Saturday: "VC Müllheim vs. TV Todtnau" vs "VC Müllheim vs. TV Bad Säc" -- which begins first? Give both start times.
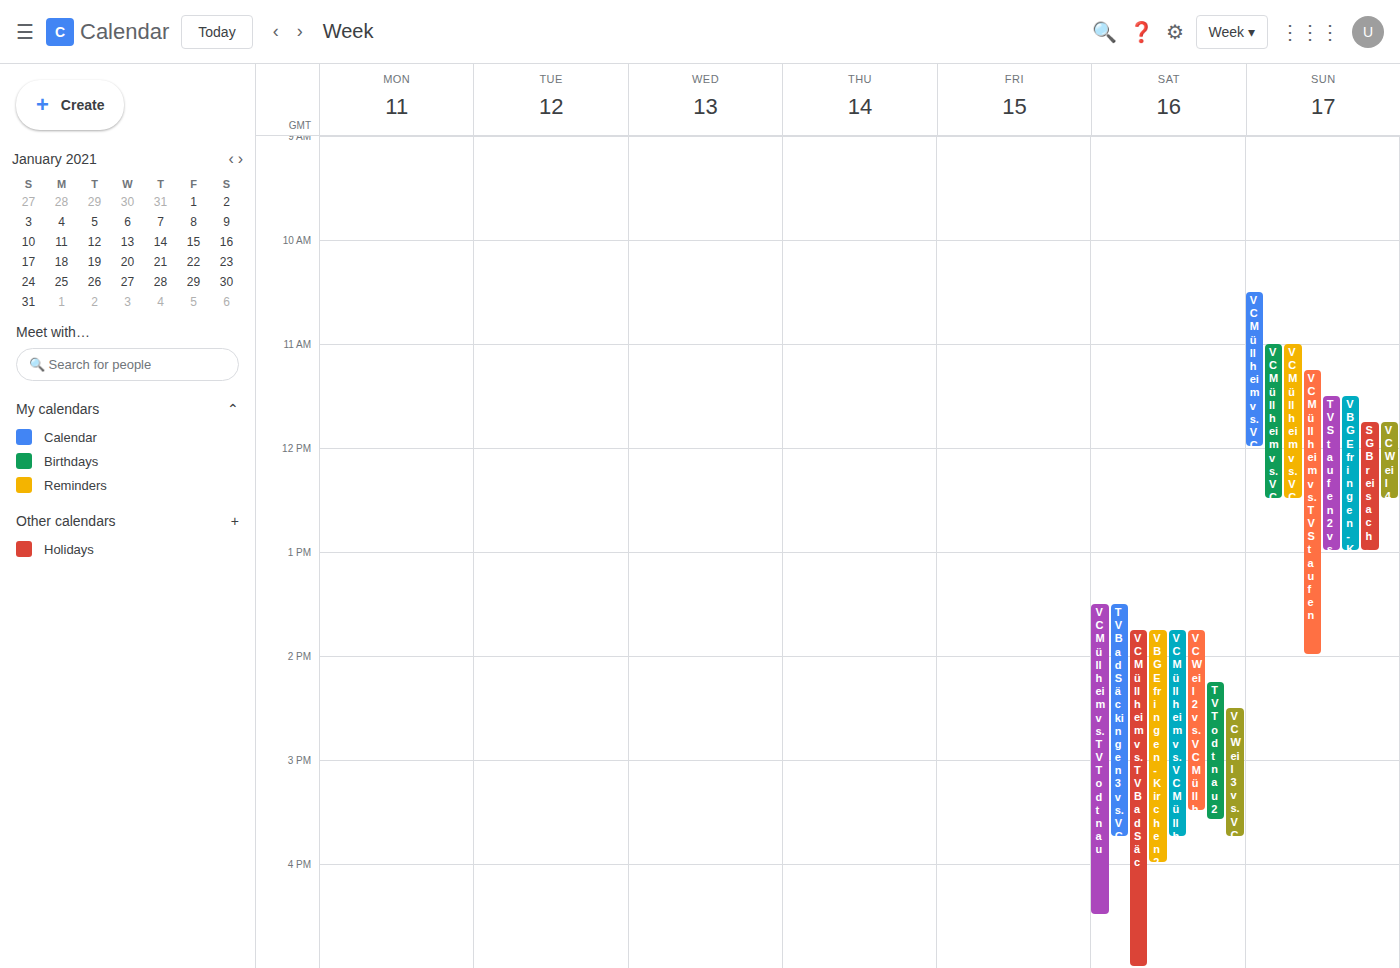
"VC Müllheim vs. TV Todtnau" 1:30 PM; "VC Müllheim vs. TV Bad Säc" 1:45 PM.